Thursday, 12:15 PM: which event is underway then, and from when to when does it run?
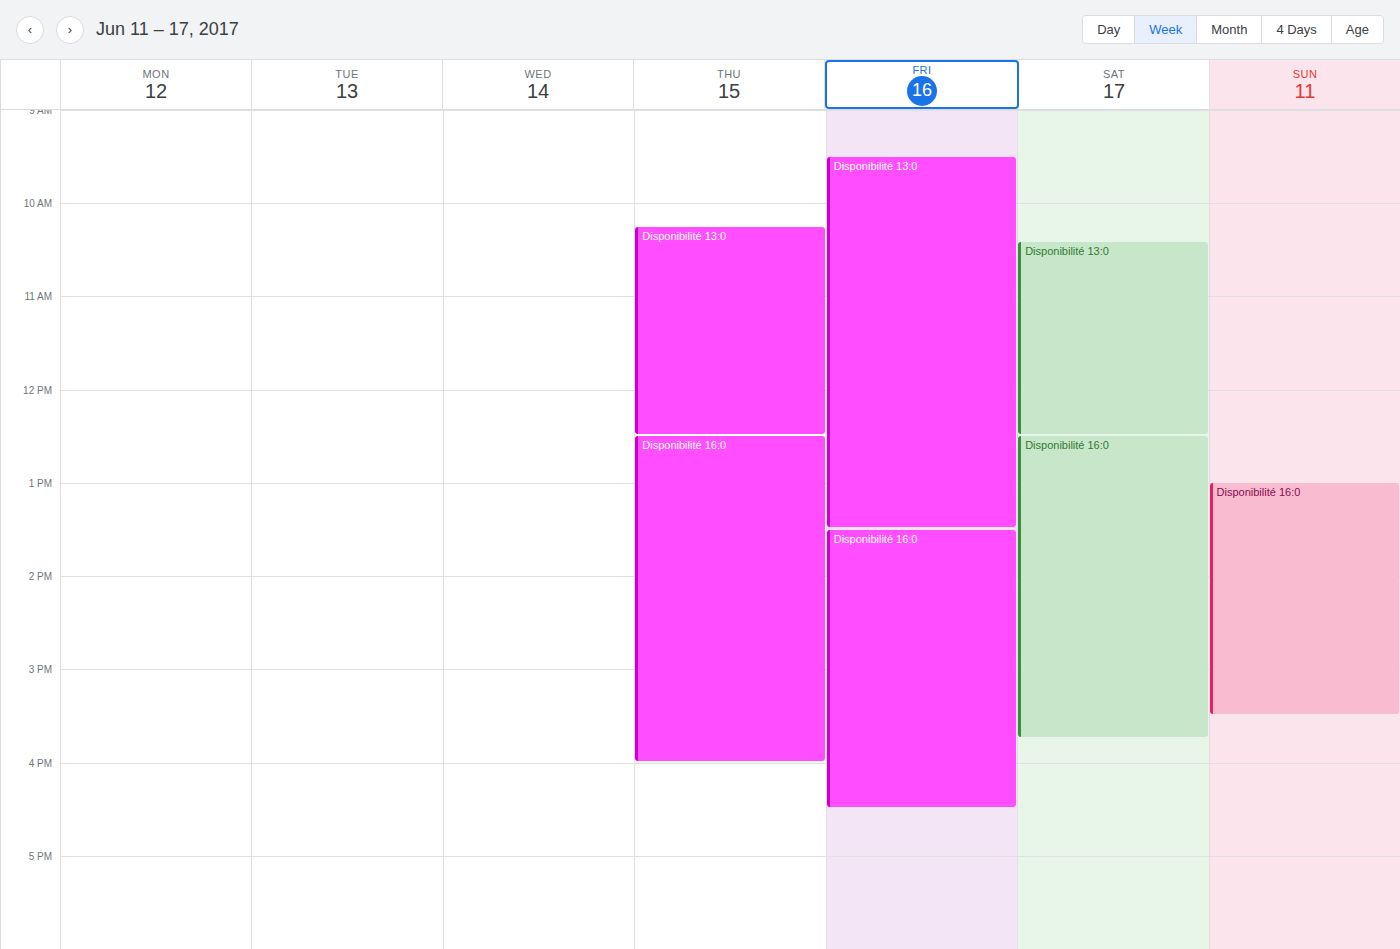
"Disponibilité 13:0", 10:15 AM to 12:30 PM